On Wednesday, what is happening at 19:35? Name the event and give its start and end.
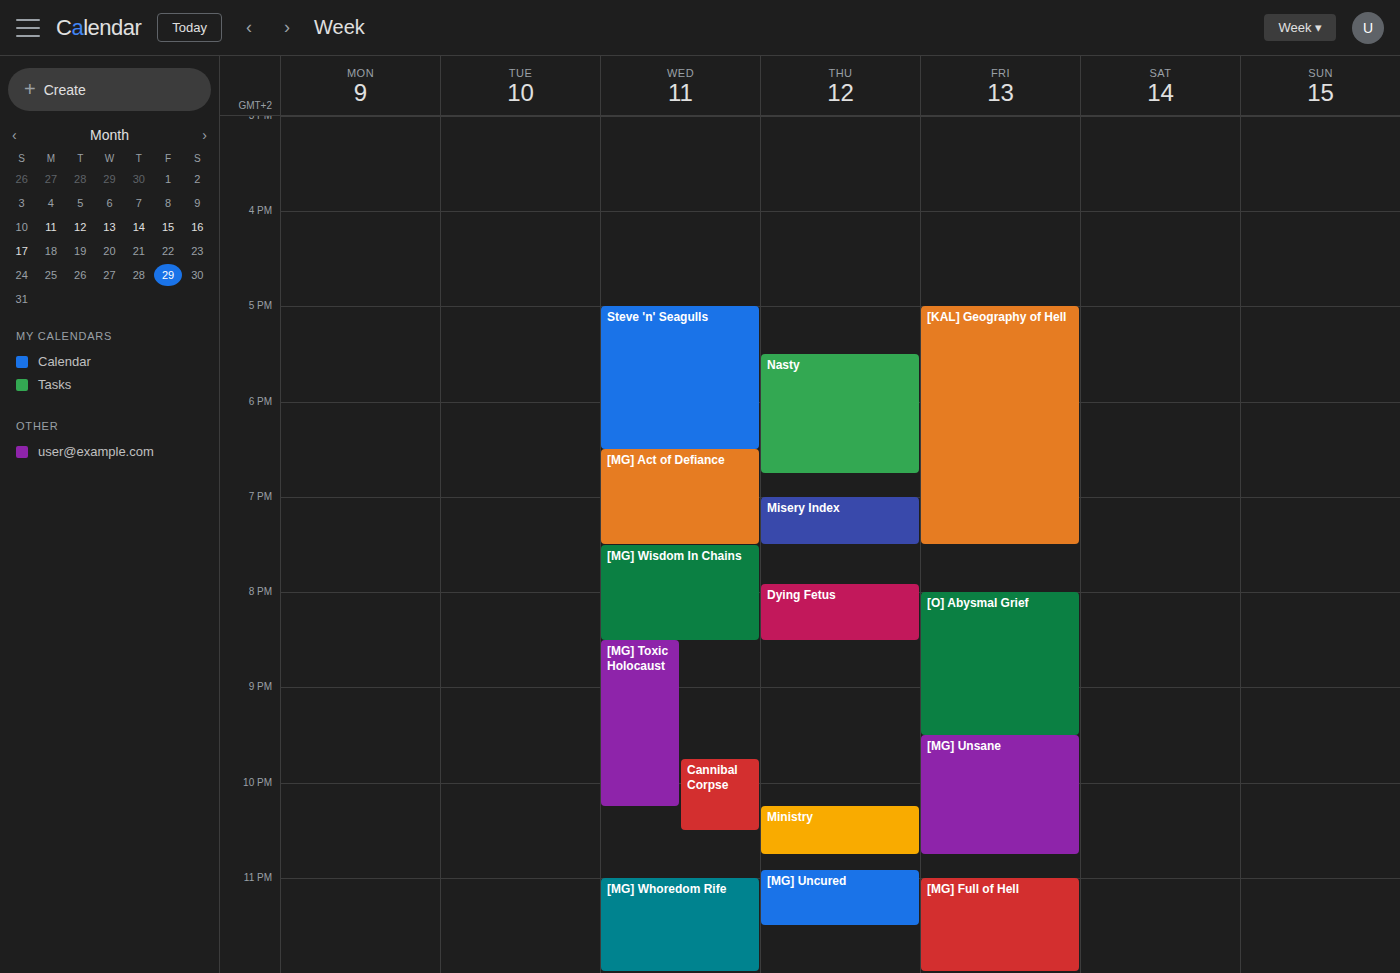
"[MG] Wisdom In Chains", 19:30 to 20:30